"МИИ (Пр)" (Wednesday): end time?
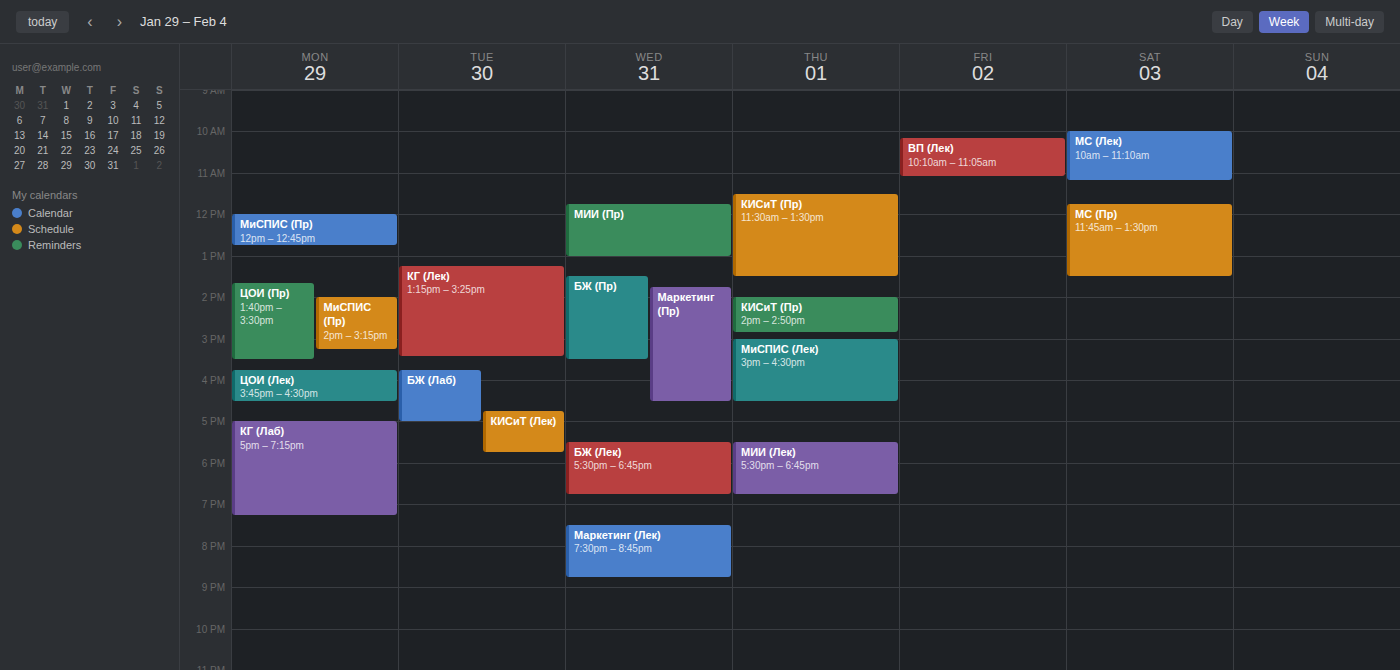
1:00 PM